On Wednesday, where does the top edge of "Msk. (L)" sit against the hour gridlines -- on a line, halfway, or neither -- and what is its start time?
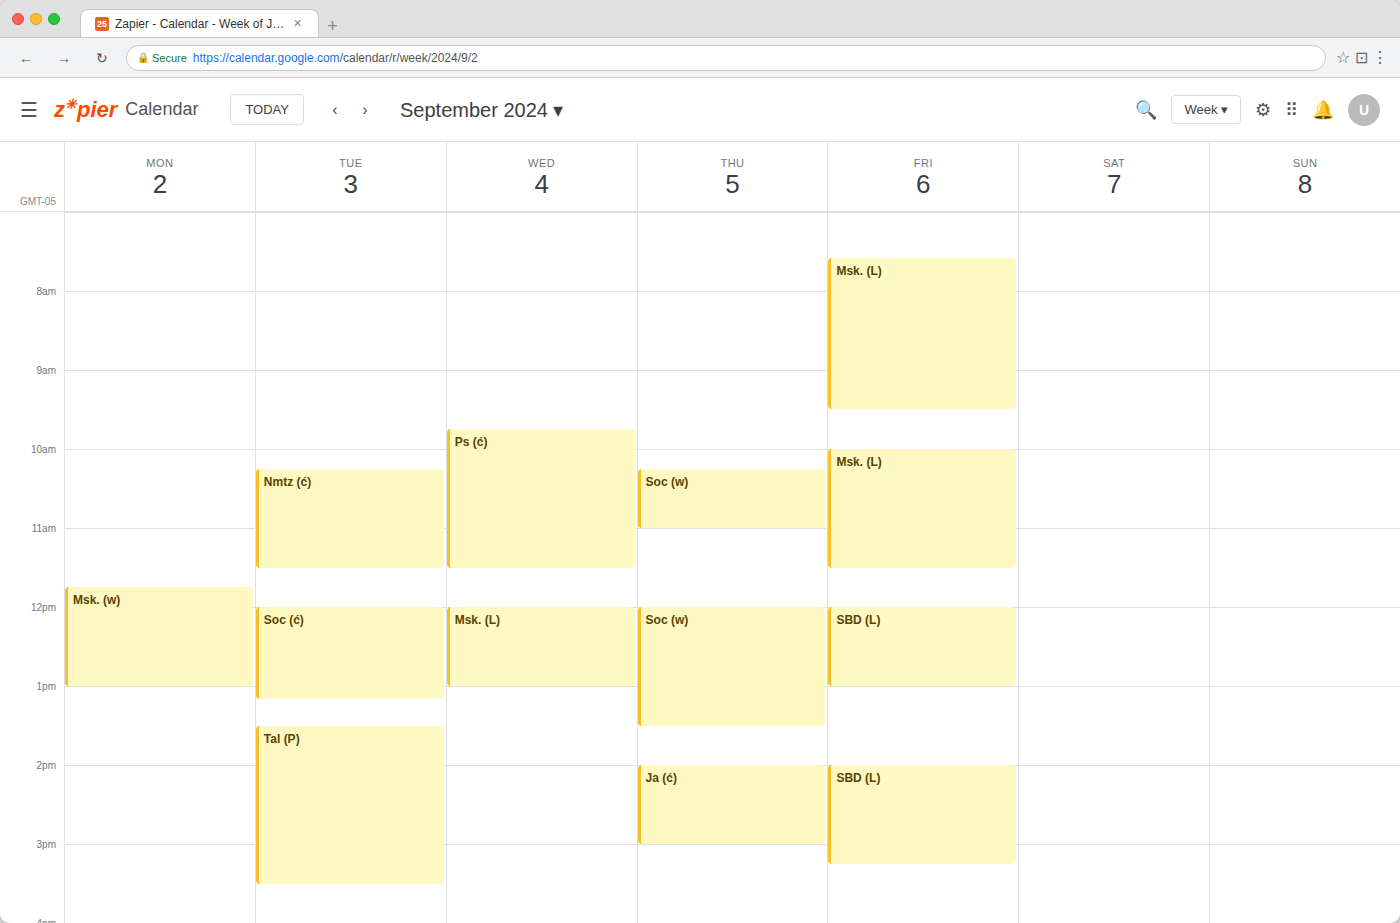
12:00 PM -- exactly on the 12 PM line.